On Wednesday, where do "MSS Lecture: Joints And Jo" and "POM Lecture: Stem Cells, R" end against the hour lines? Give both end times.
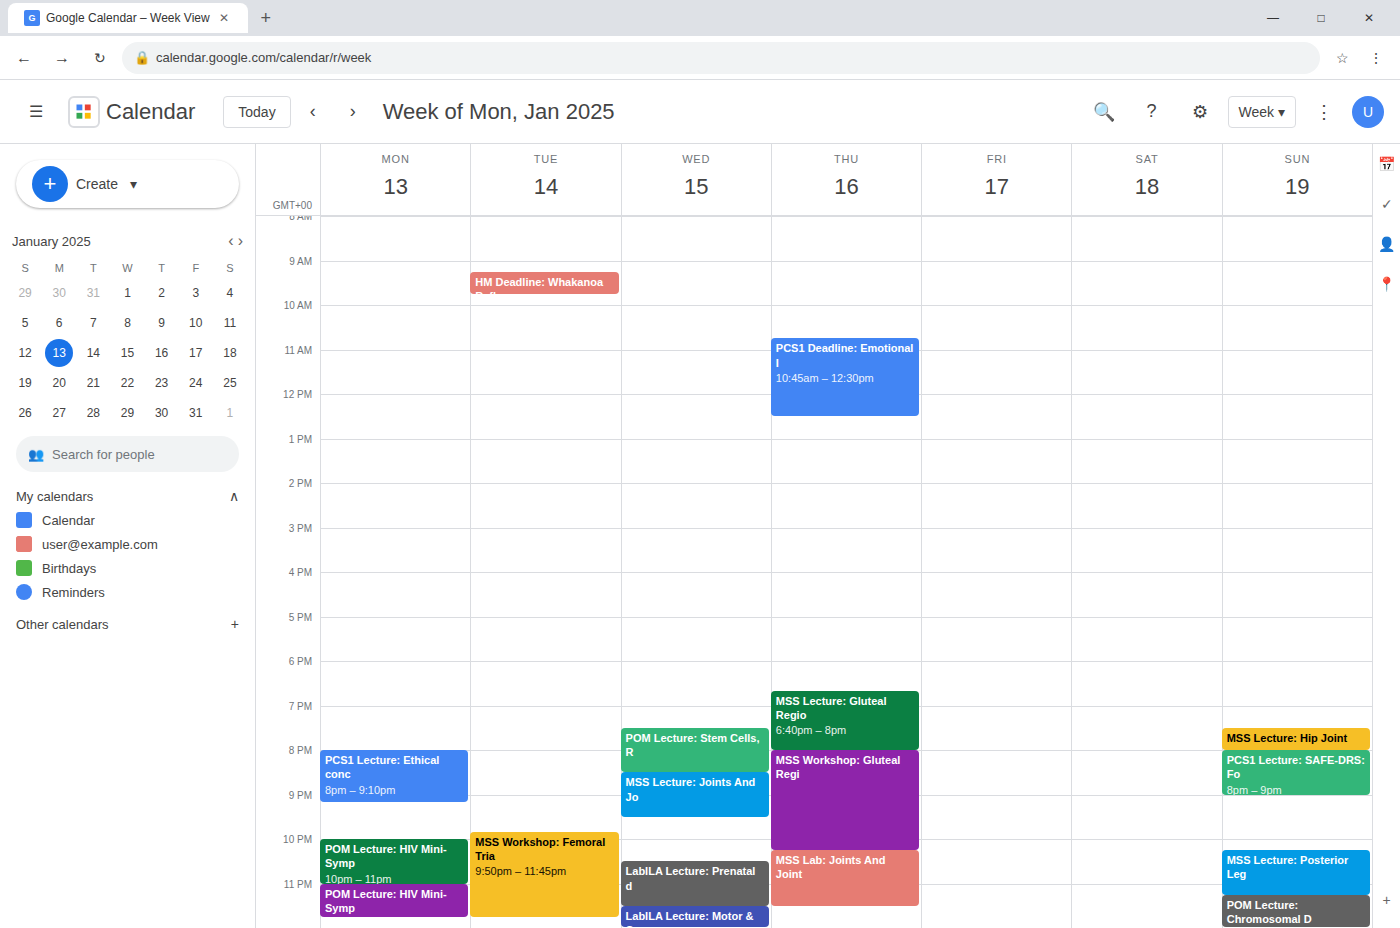
"MSS Lecture: Joints And Jo": 9:30 PM, halfway between the 9 PM and 10 PM lines. "POM Lecture: Stem Cells, R": 8:30 PM, halfway between the 8 PM and 9 PM lines.